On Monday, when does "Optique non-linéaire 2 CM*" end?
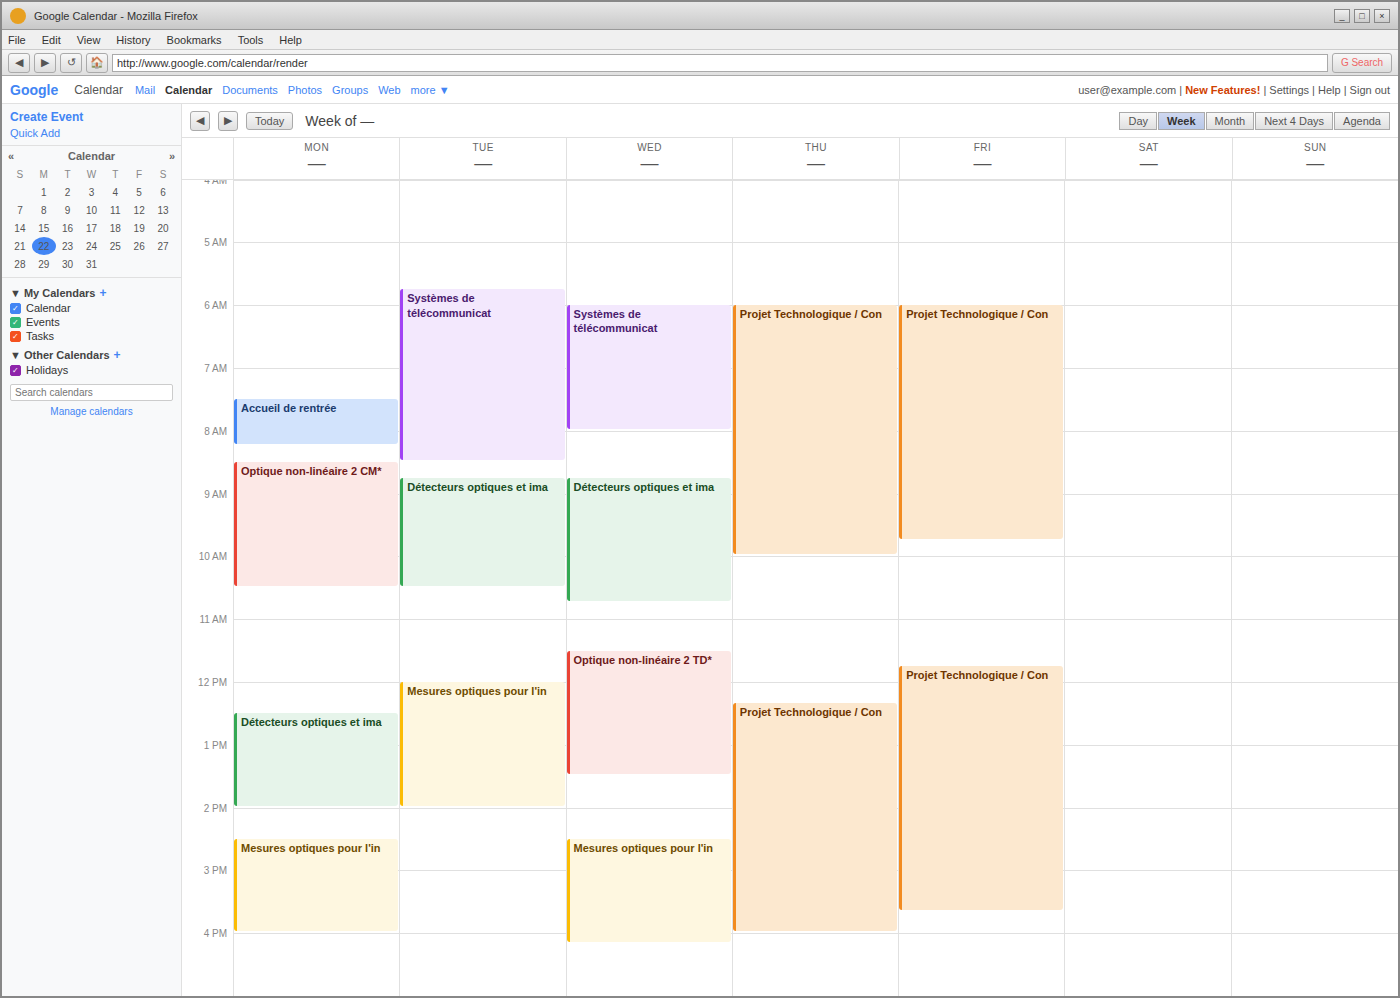
10:30